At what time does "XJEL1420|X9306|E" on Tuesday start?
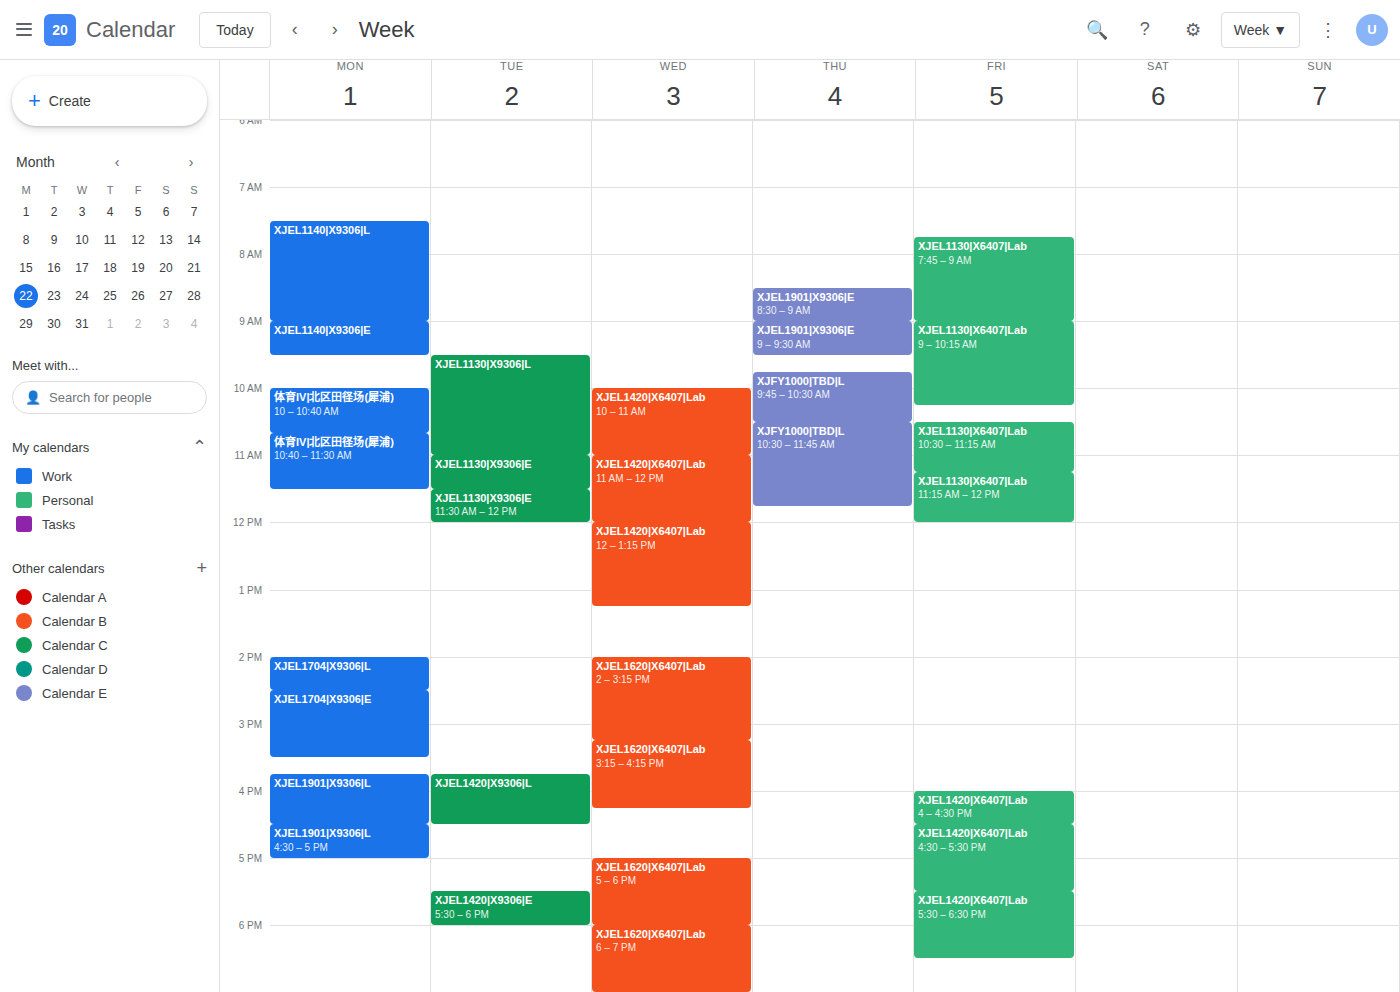
5:30 PM